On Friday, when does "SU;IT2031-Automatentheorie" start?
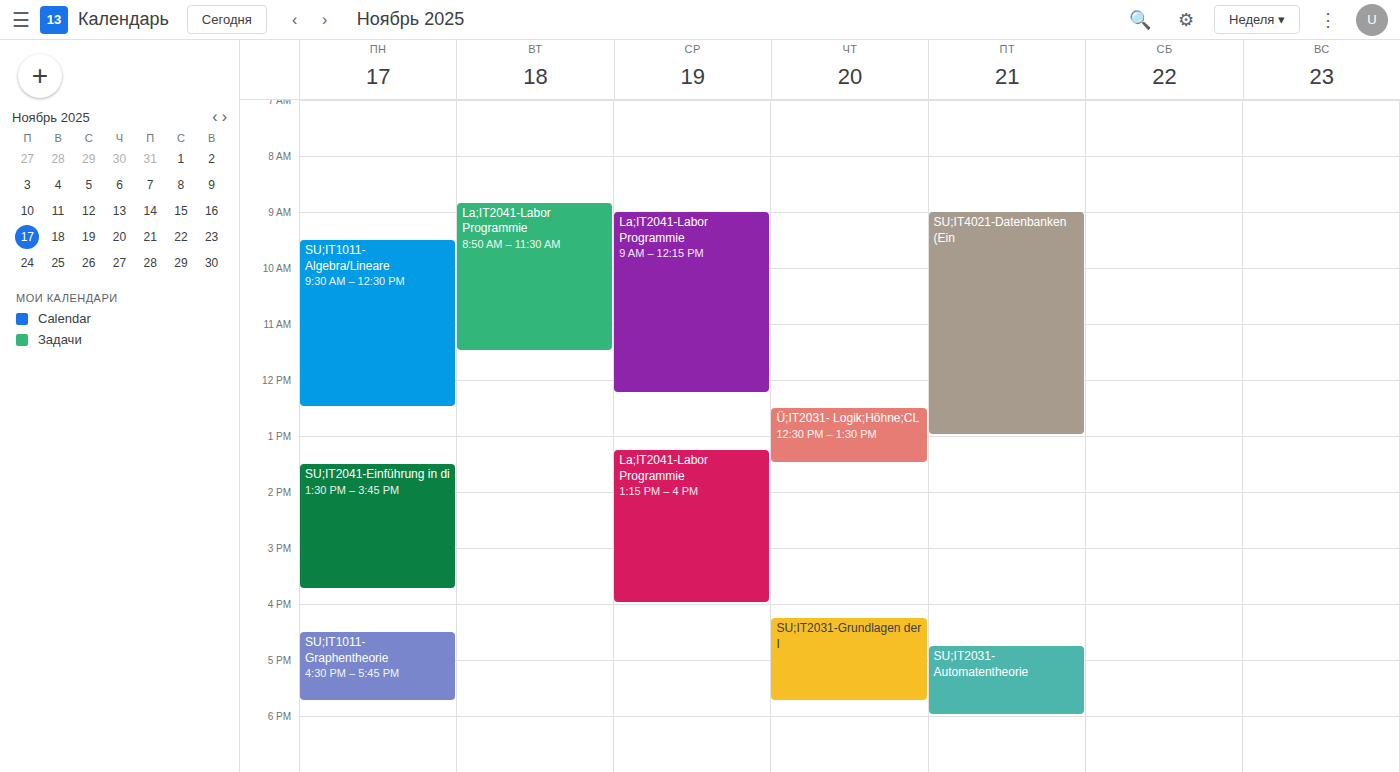
4:45 PM